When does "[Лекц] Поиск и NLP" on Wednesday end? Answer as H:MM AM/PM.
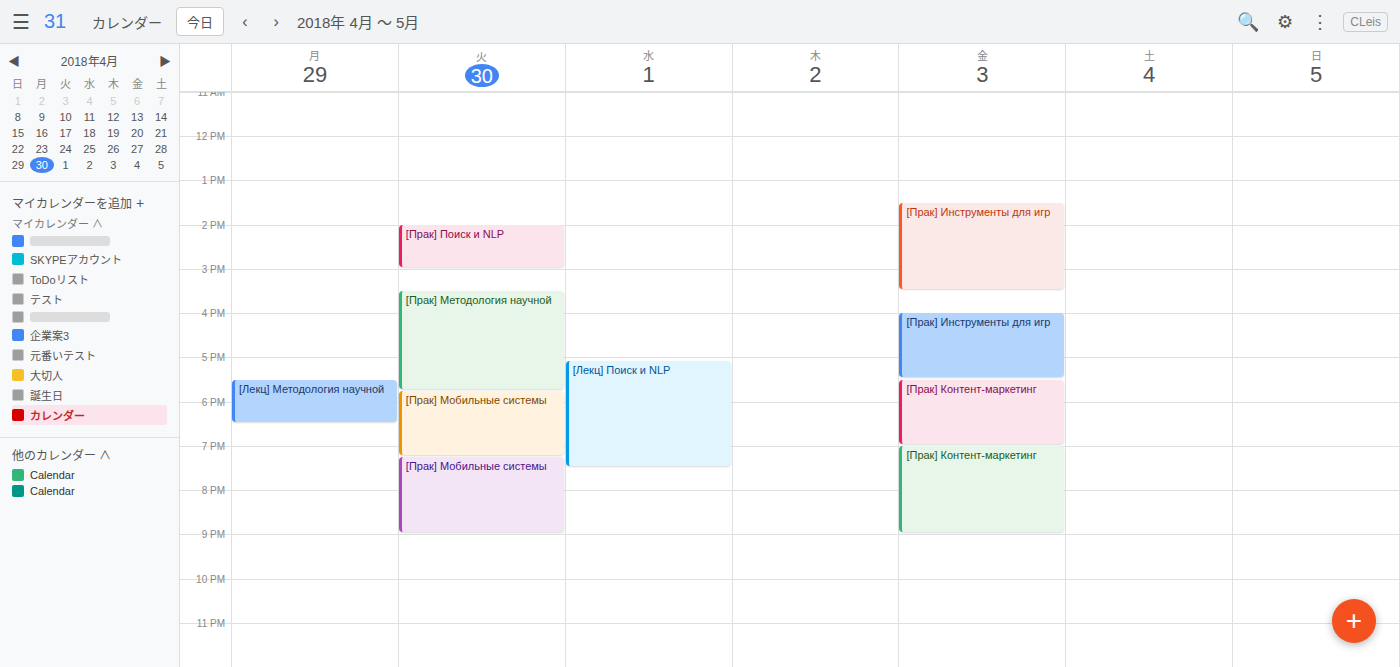
7:30 PM